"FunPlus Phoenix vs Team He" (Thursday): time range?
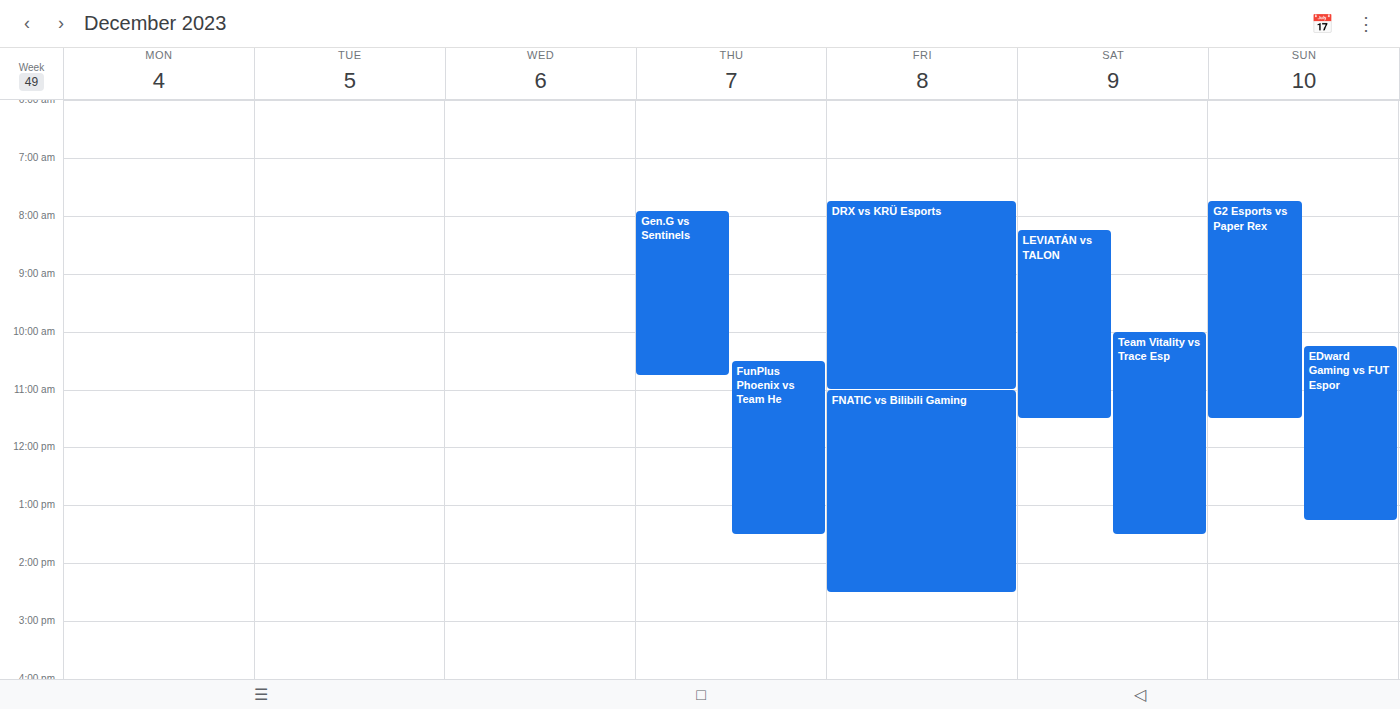
10:30 AM to 1:30 PM